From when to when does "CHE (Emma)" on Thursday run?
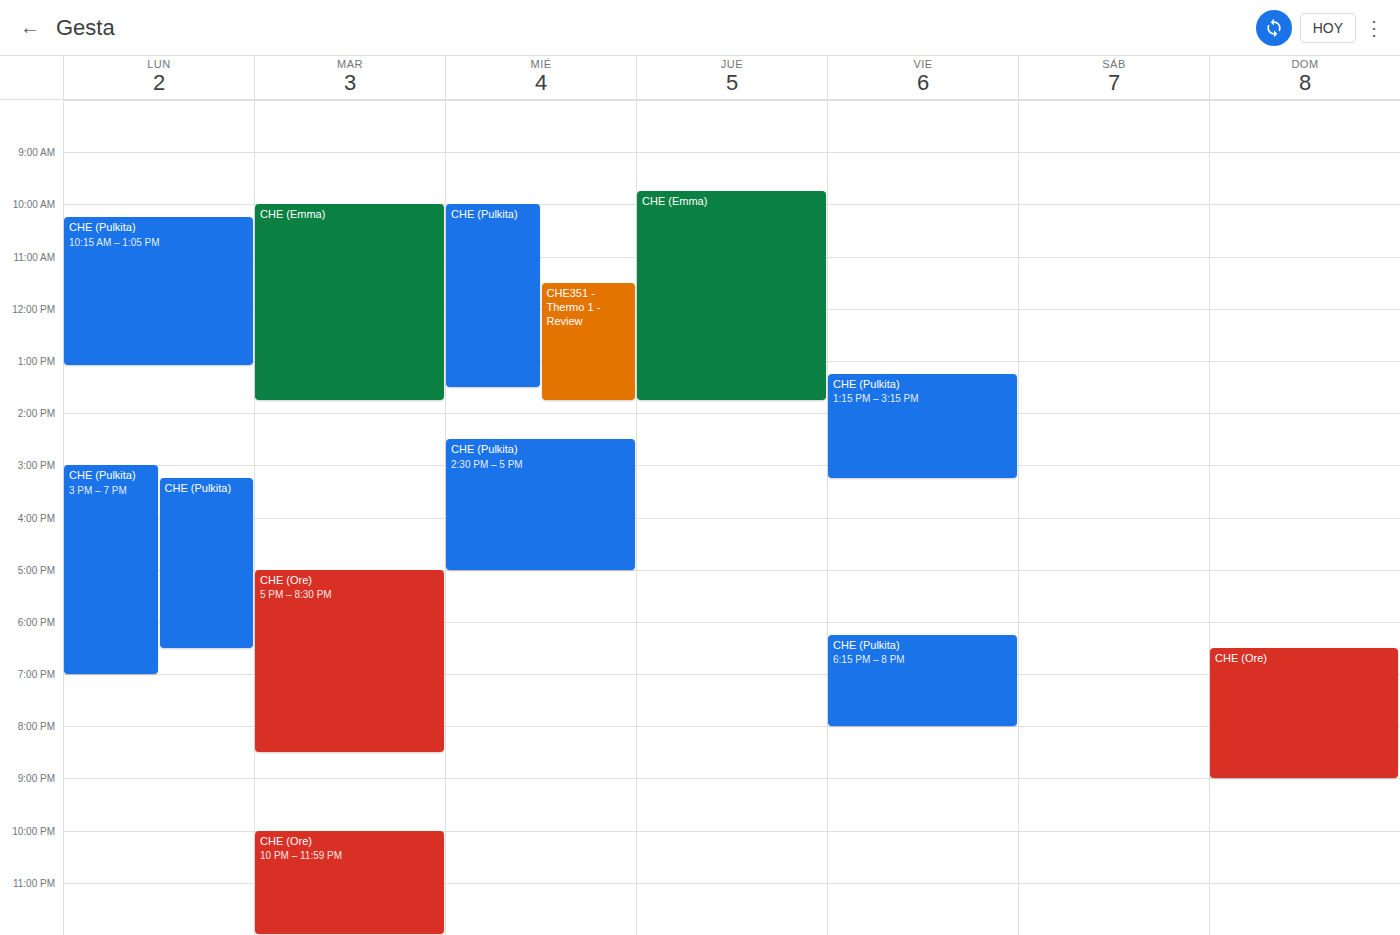
9:45 AM to 1:45 PM